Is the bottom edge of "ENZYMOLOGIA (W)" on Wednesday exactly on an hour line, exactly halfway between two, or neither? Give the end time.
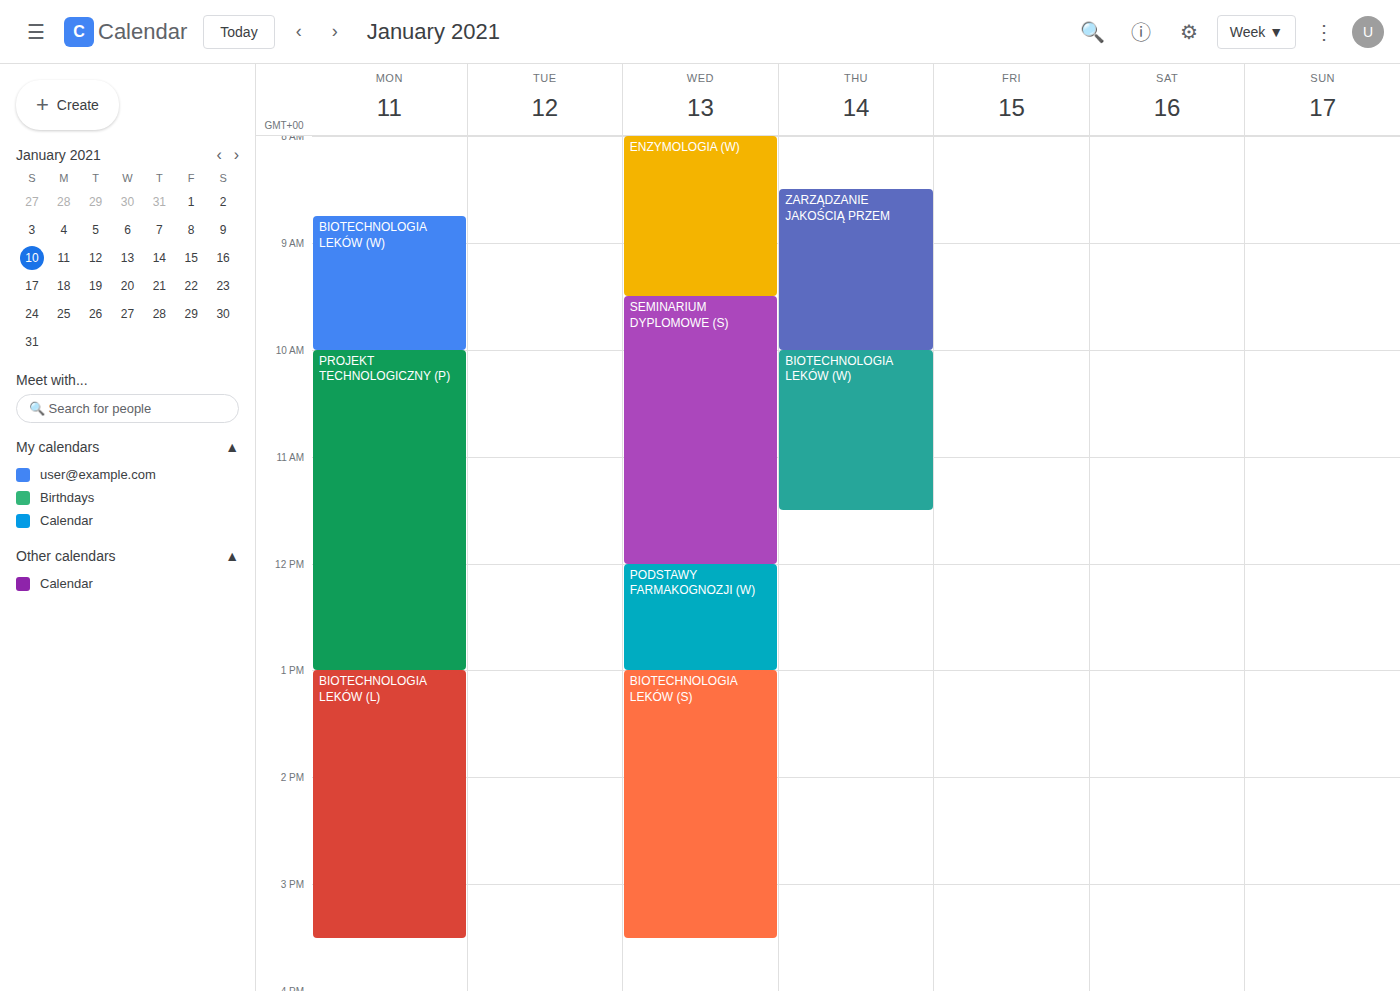
9:30 AM -- halfway between the 9 AM and 10 AM lines.